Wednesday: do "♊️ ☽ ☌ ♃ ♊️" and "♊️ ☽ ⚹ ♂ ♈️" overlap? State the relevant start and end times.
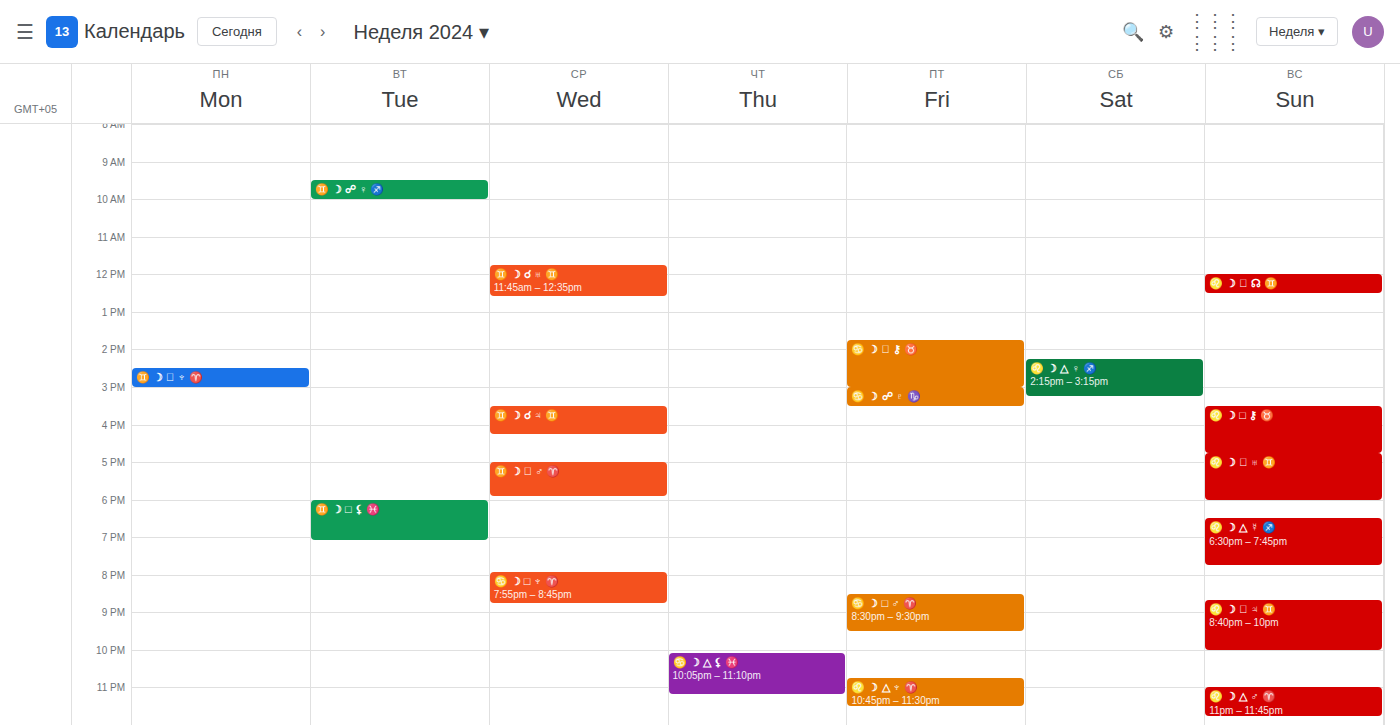
"♊️ ☽ ☌ ♃ ♊️" ends at 4:15 PM and "♊️ ☽ ⚹ ♂ ♈️" starts at 5:00 PM -- no overlap.